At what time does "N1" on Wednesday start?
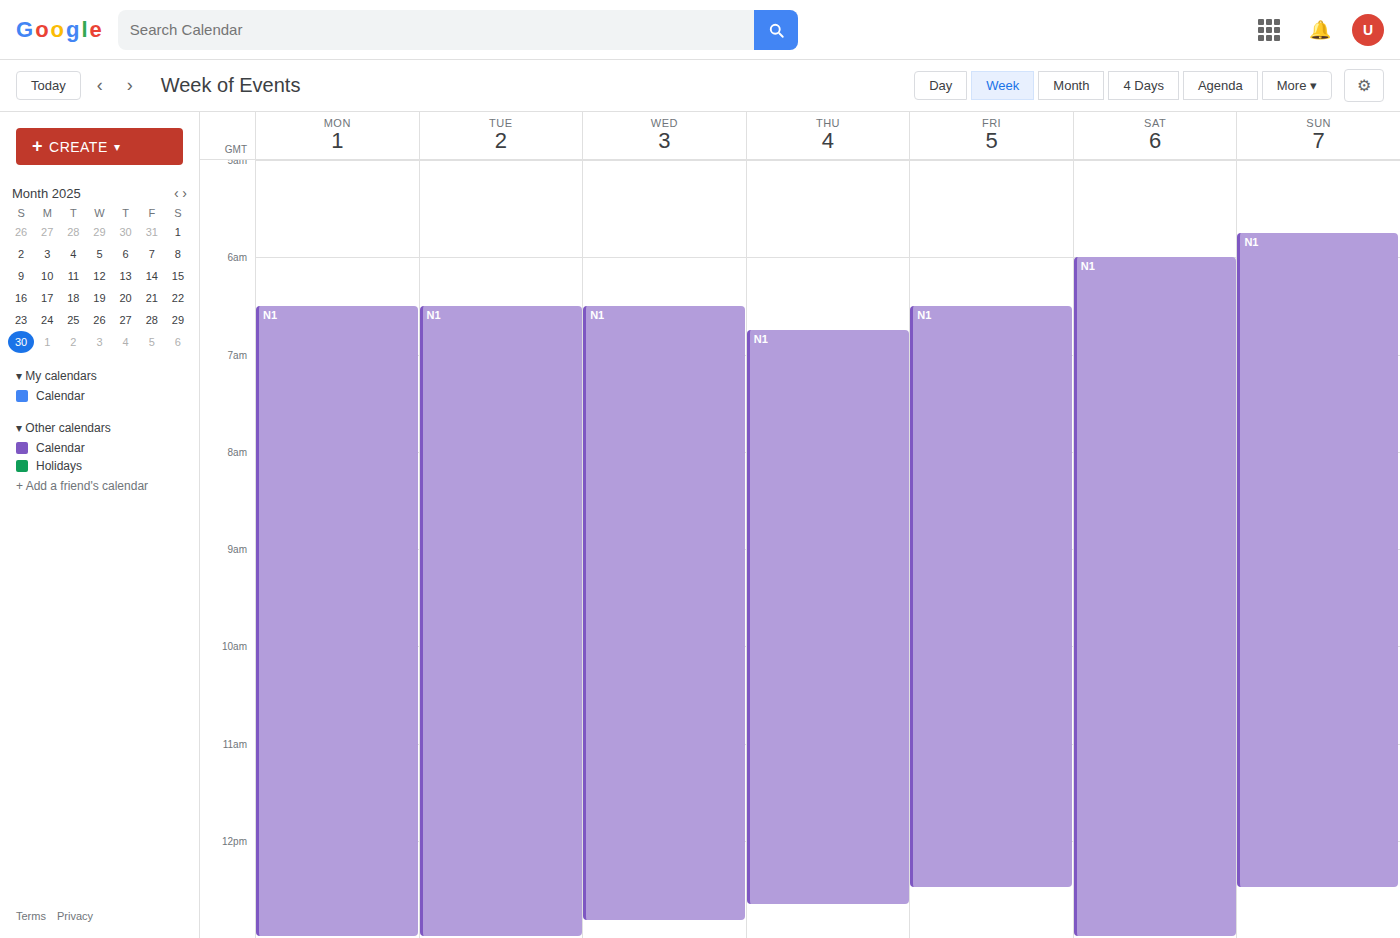
06:30